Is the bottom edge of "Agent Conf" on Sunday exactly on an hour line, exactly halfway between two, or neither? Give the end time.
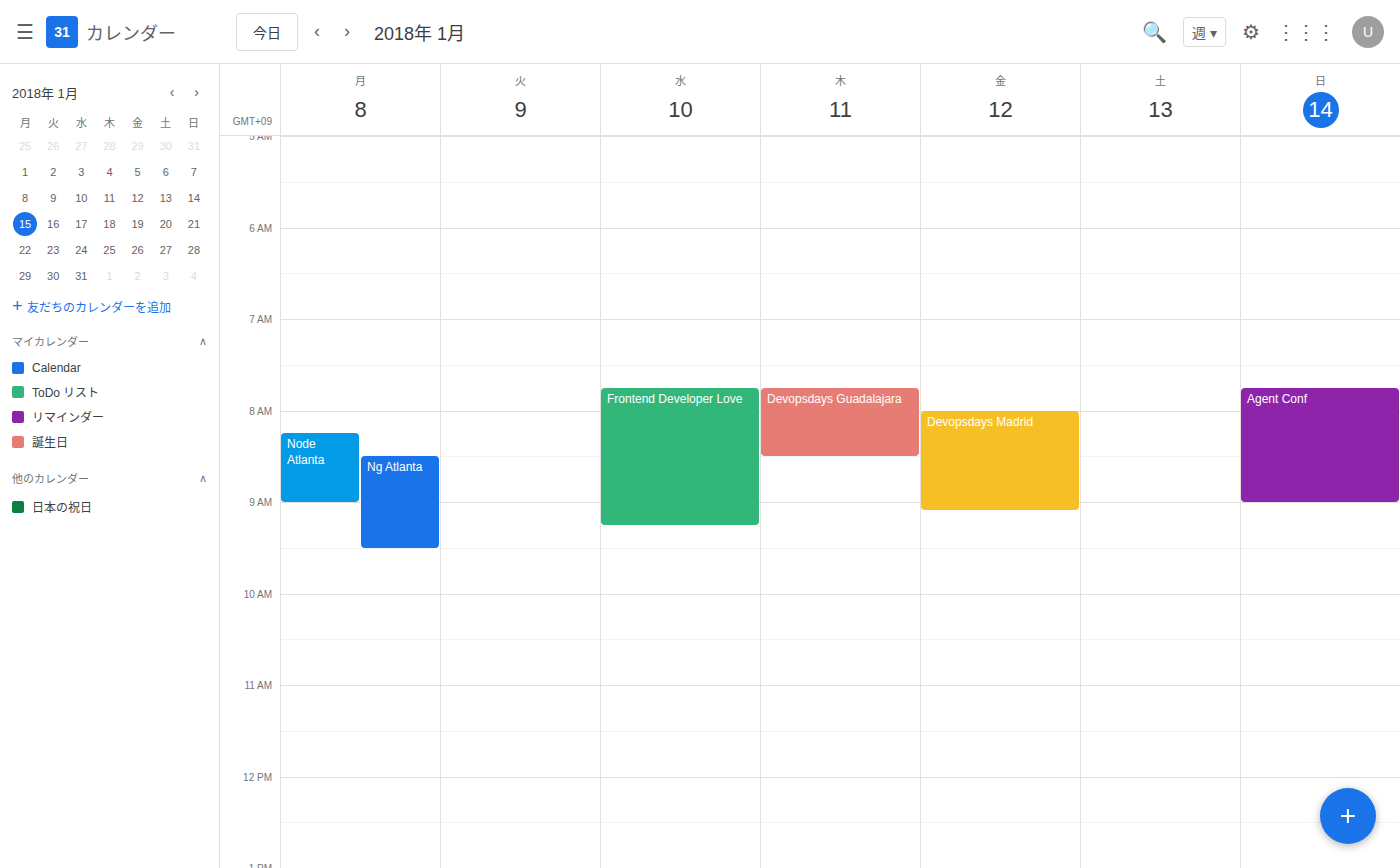
9:00 AM -- exactly on the 9 AM line.